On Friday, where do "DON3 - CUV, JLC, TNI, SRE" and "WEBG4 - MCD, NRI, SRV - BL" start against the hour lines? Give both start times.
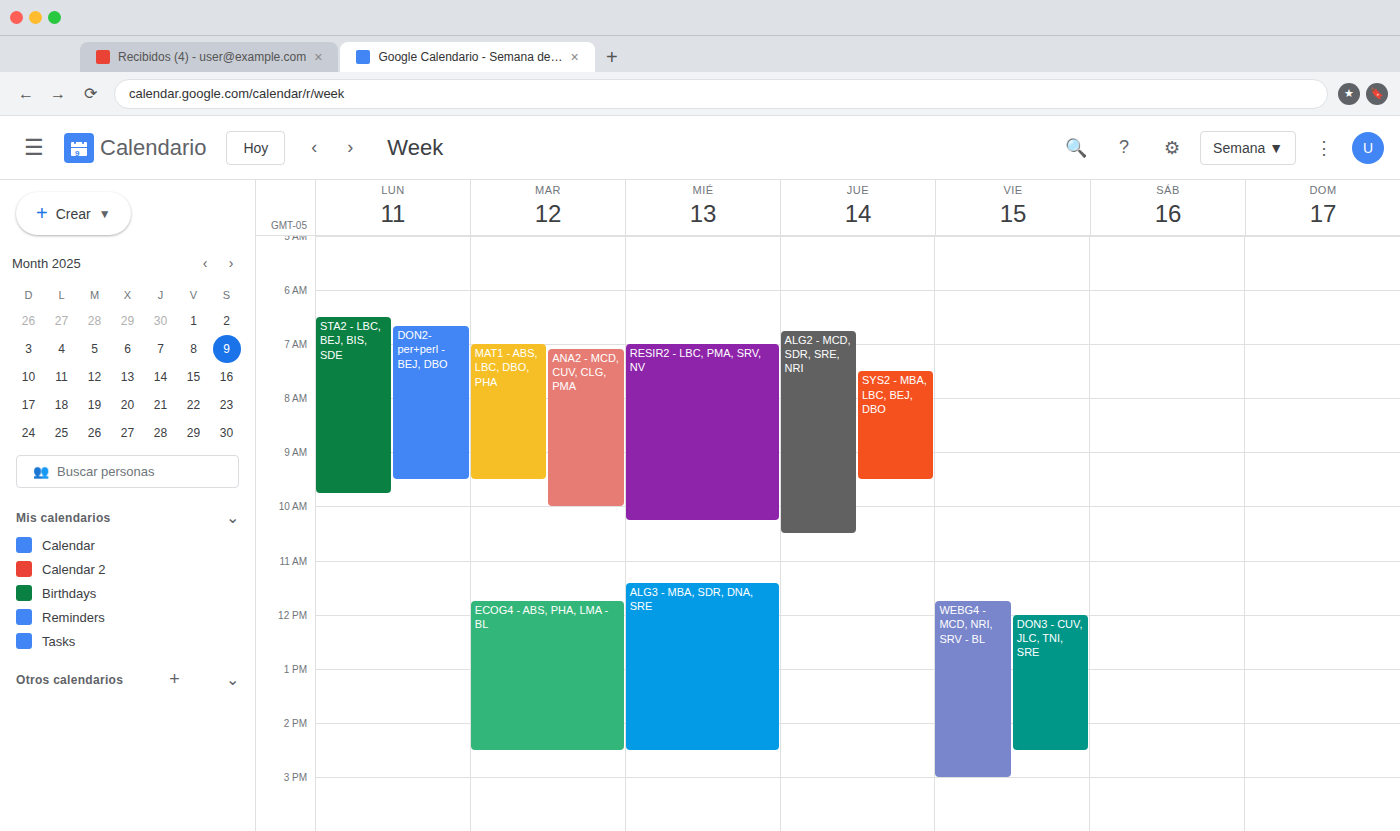
"DON3 - CUV, JLC, TNI, SRE": 12:00 PM, exactly on the 12 PM line. "WEBG4 - MCD, NRI, SRV - BL": 11:45 AM, neither: three quarters of the way from the 11 AM line to the 12 PM line.